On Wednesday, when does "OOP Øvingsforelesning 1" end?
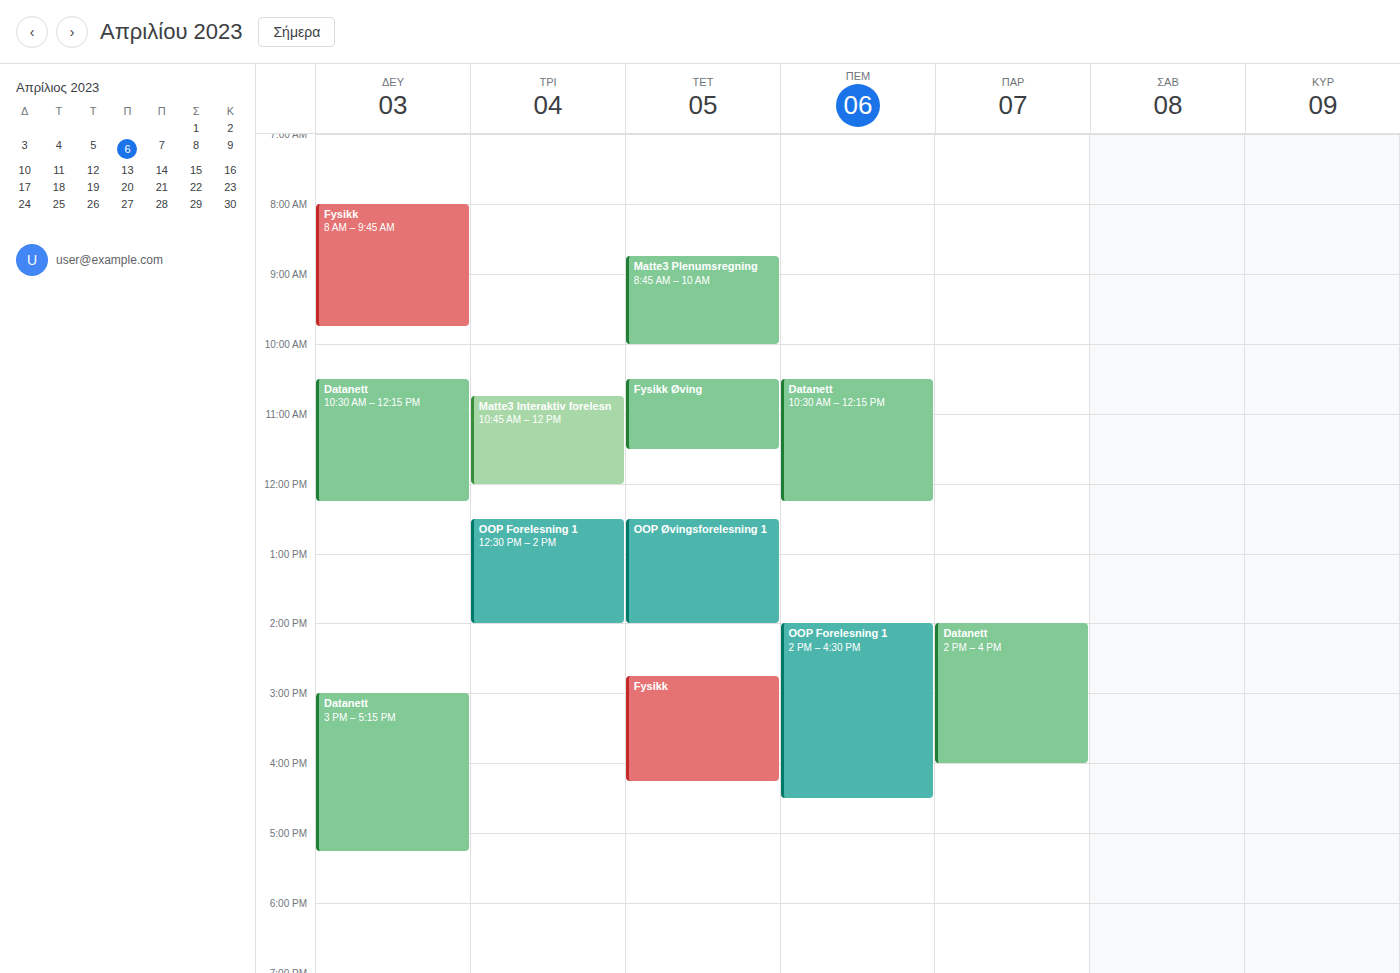
2:00 PM